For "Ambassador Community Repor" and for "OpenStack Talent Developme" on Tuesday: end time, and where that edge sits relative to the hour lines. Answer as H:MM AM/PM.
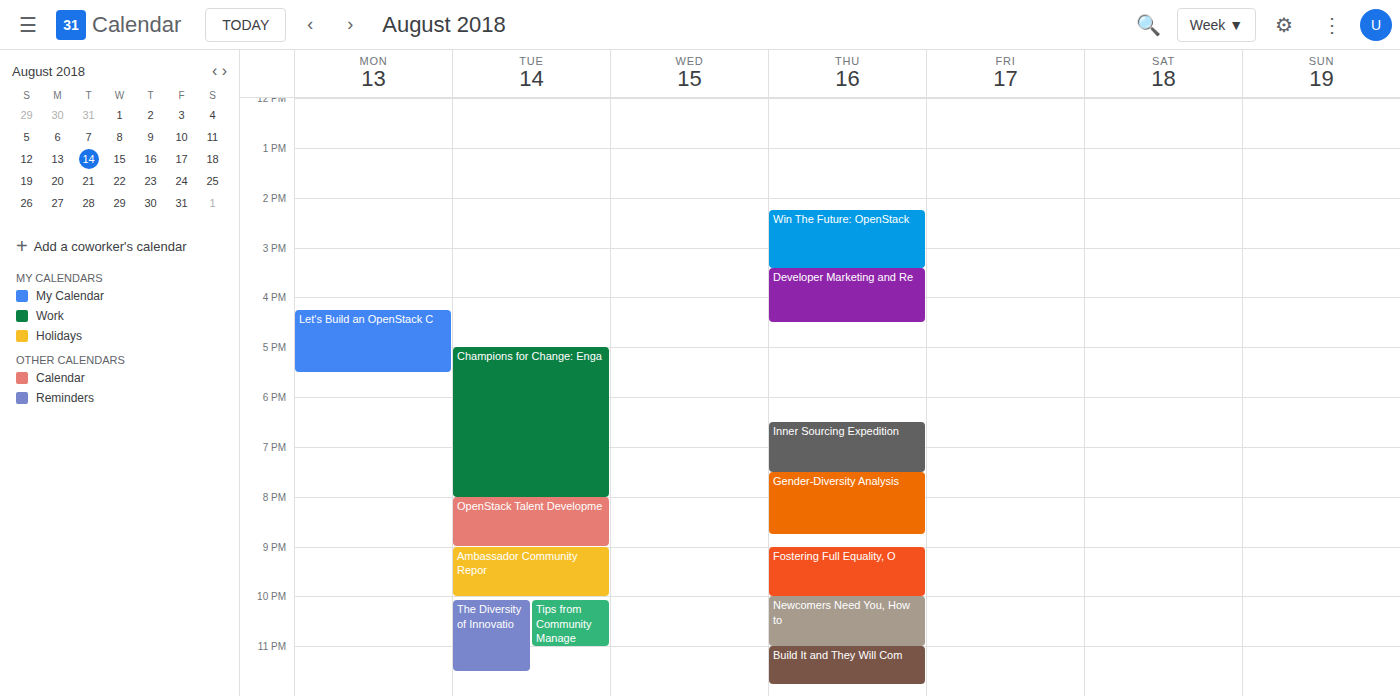
"Ambassador Community Repor": 10:00 PM, exactly on the 10 PM line. "OpenStack Talent Developme": 9:00 PM, exactly on the 9 PM line.